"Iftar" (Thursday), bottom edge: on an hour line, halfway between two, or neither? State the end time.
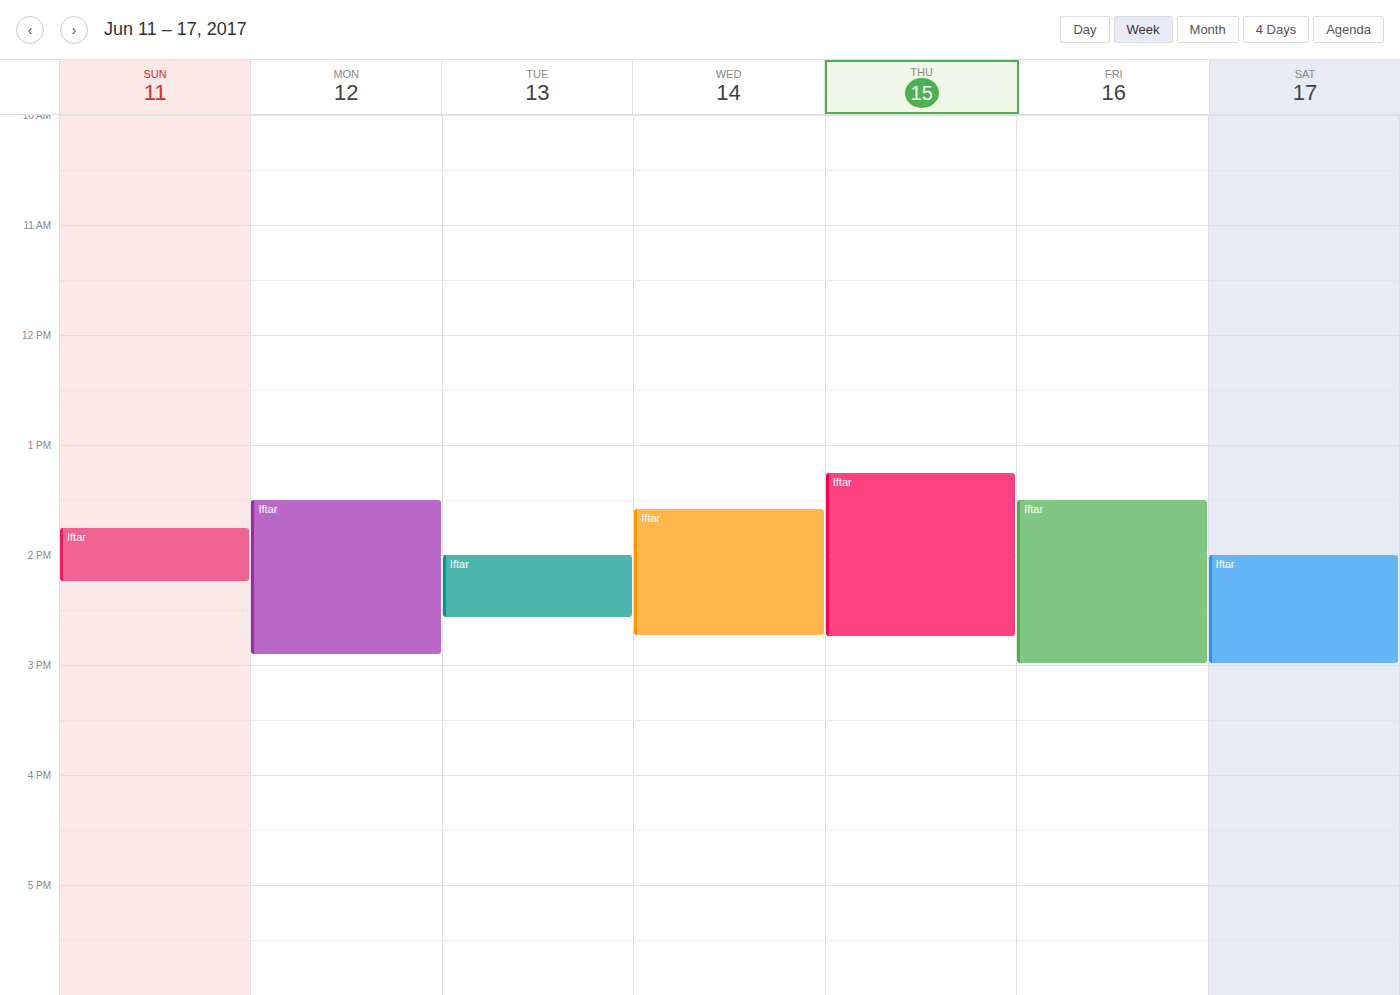
2:45 PM -- neither: three quarters of the way from the 2 PM line to the 3 PM line.